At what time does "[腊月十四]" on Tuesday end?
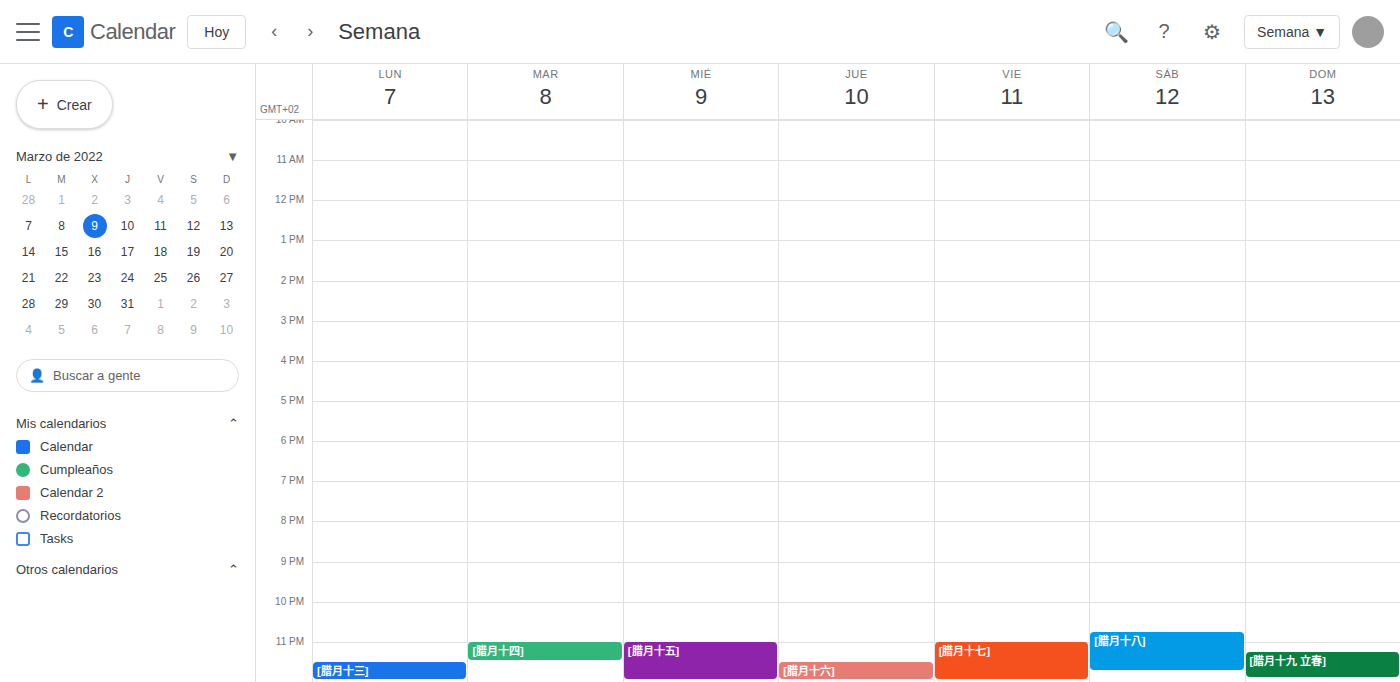
11:30 PM